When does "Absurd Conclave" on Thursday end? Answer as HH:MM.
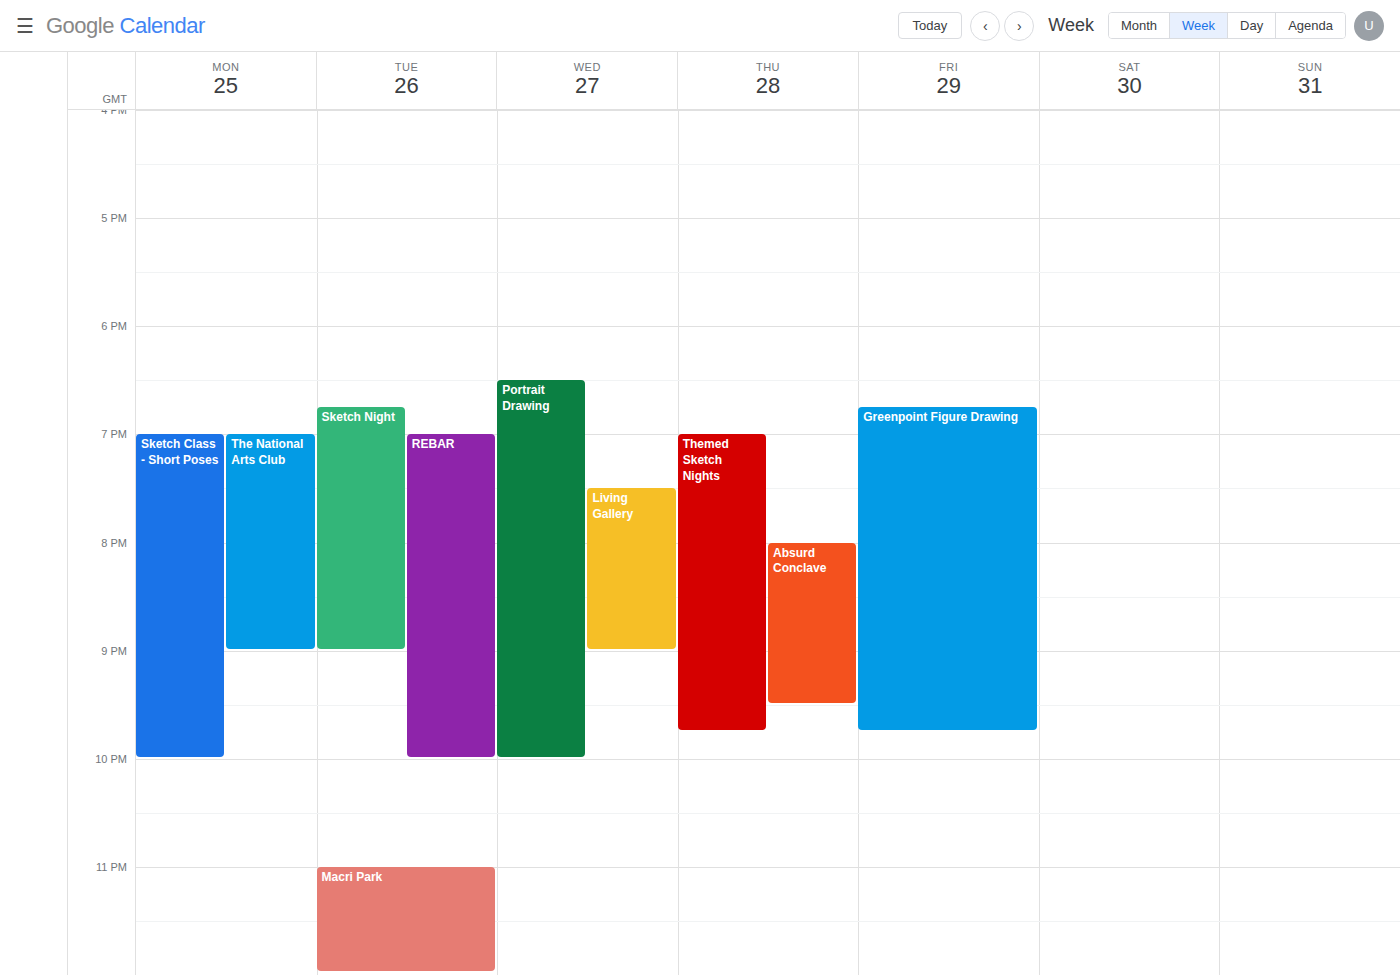
21:30